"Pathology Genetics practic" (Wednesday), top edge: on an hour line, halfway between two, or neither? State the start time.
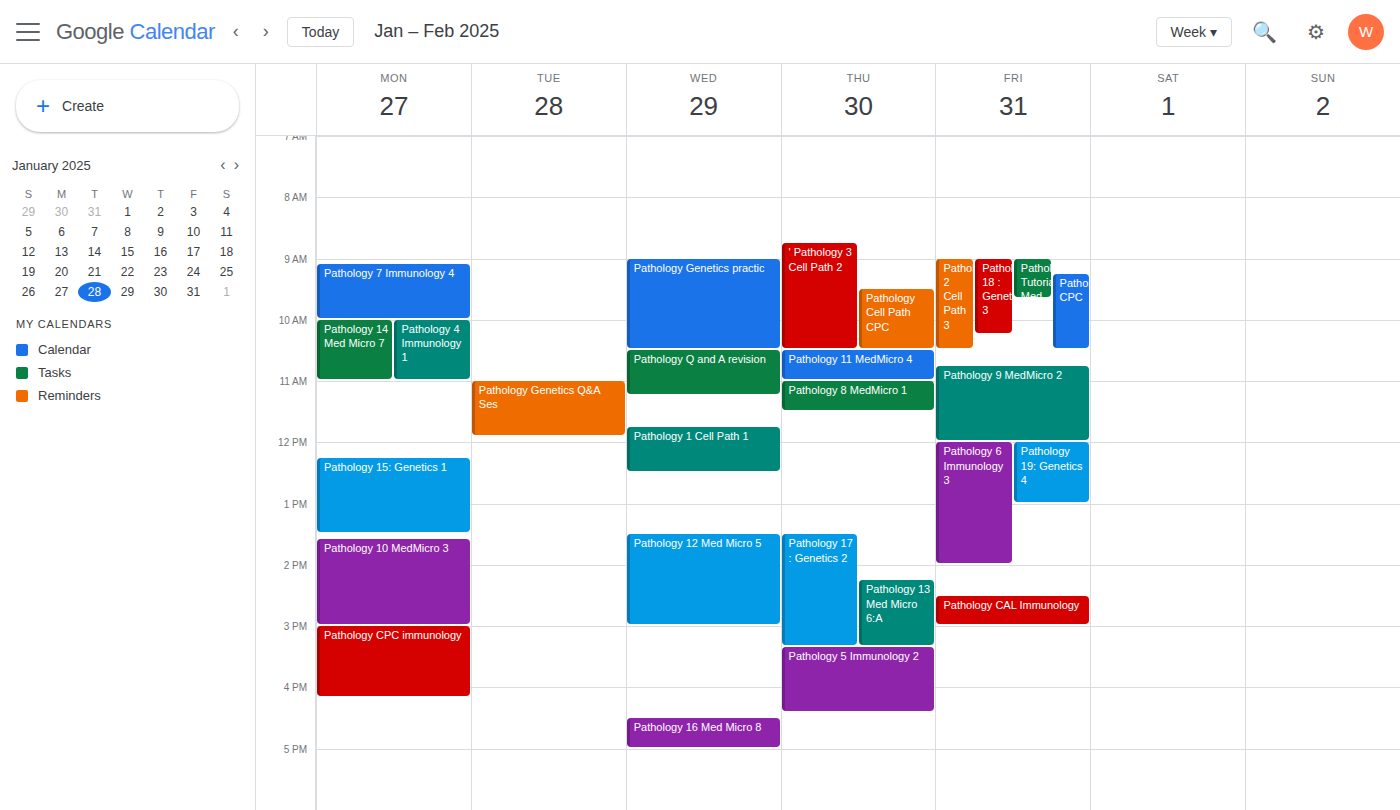
9:00 AM -- exactly on the 9 AM line.